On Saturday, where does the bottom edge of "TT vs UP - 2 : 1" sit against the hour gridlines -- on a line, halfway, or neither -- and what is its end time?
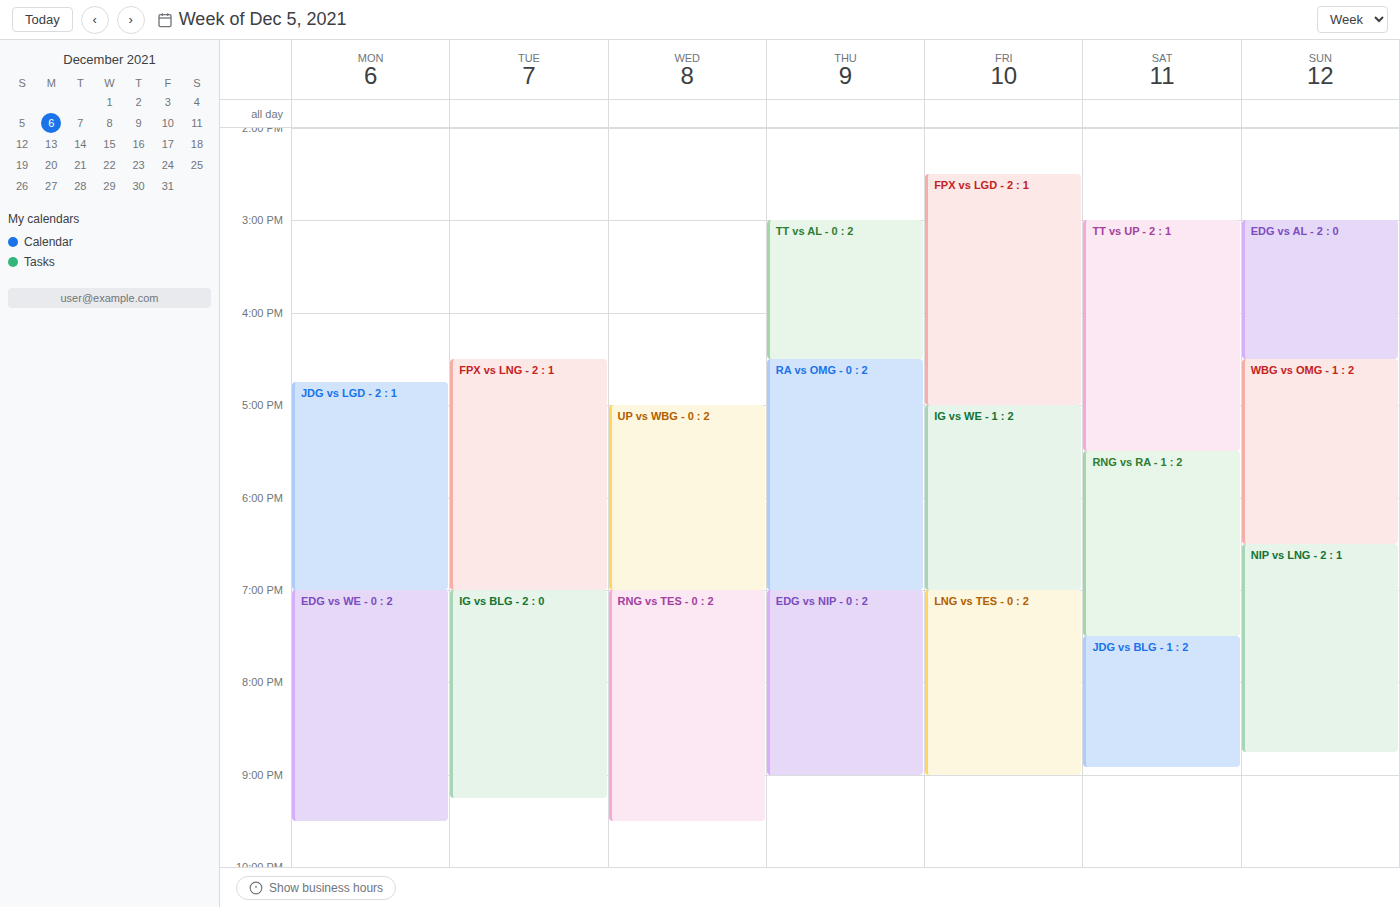
5:30 PM -- halfway between the 5 PM and 6 PM lines.